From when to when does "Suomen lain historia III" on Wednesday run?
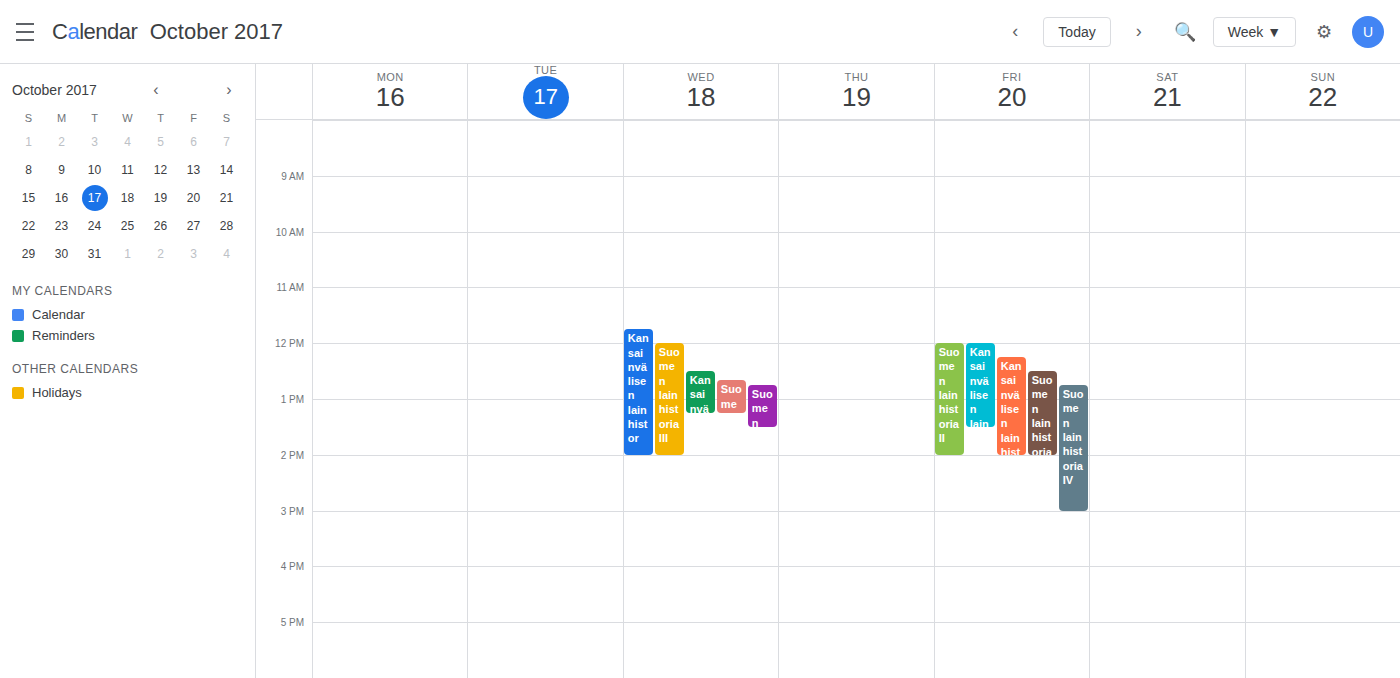
12:00 PM to 2:00 PM